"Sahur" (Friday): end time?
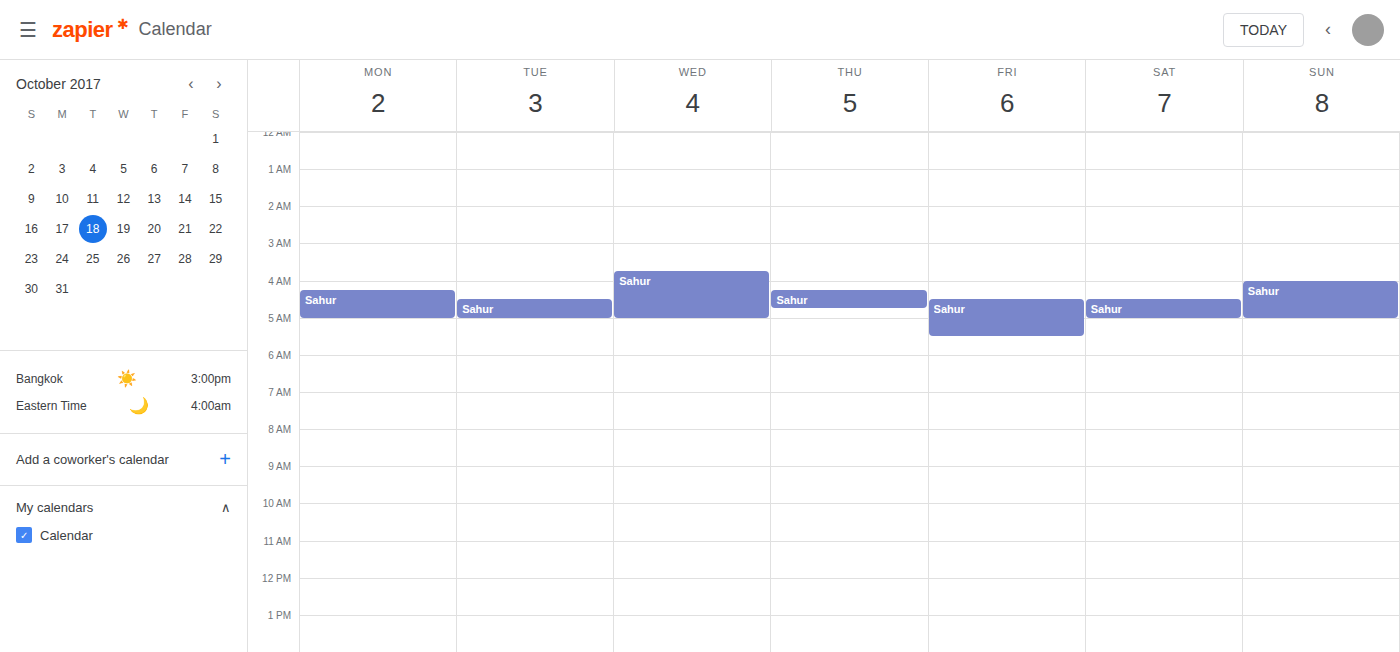
5:30 AM